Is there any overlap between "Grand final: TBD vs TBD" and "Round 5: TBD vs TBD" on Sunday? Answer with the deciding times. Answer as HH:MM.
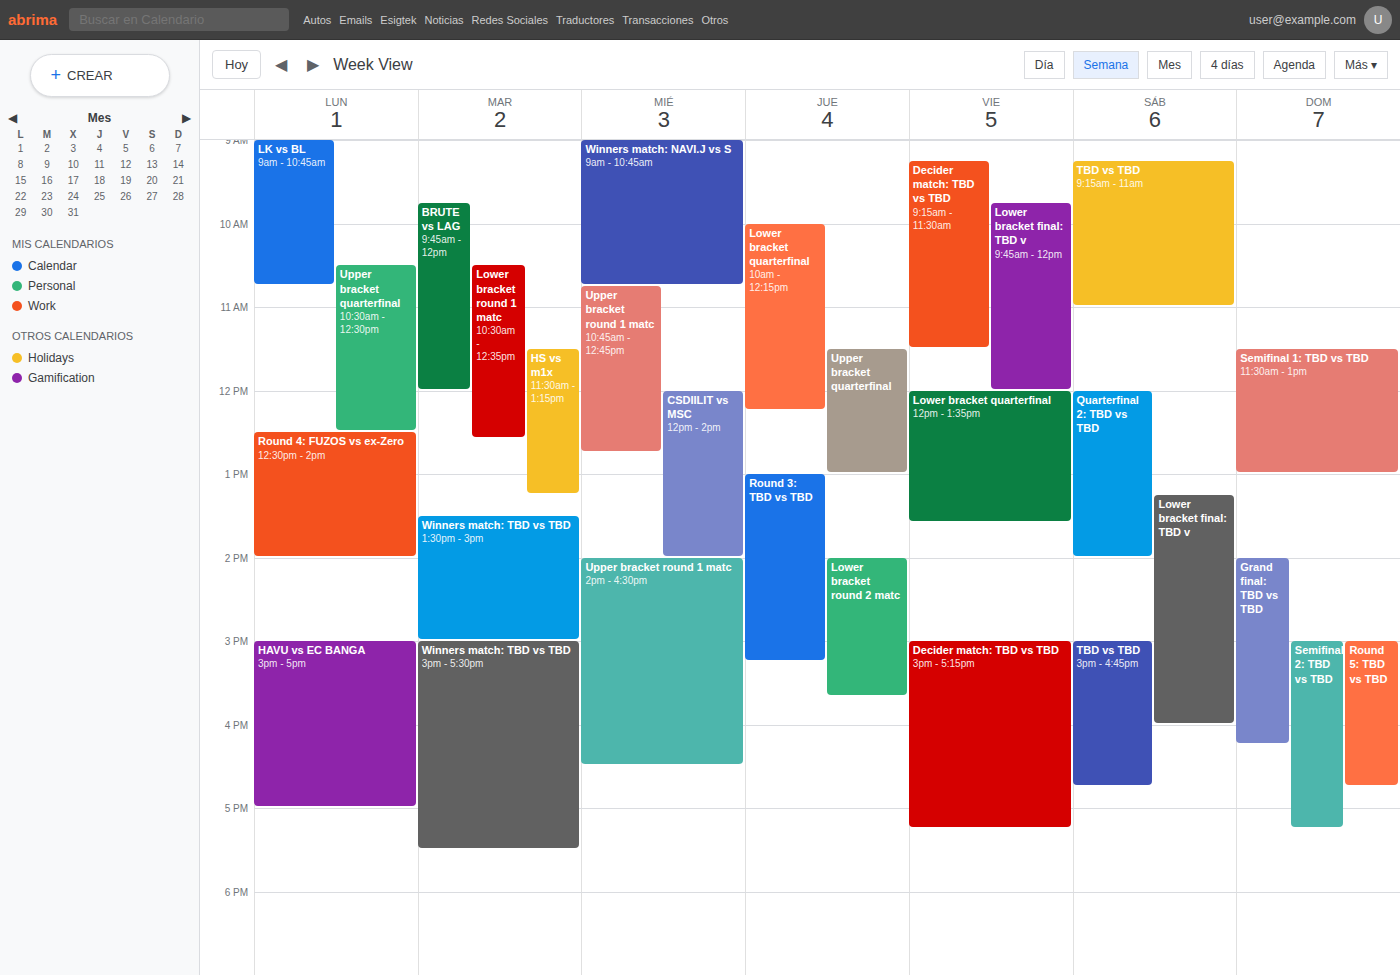
"Round 5: TBD vs TBD" starts at 15:00, before "Grand final: TBD vs TBD" ends at 16:15 -- they overlap.